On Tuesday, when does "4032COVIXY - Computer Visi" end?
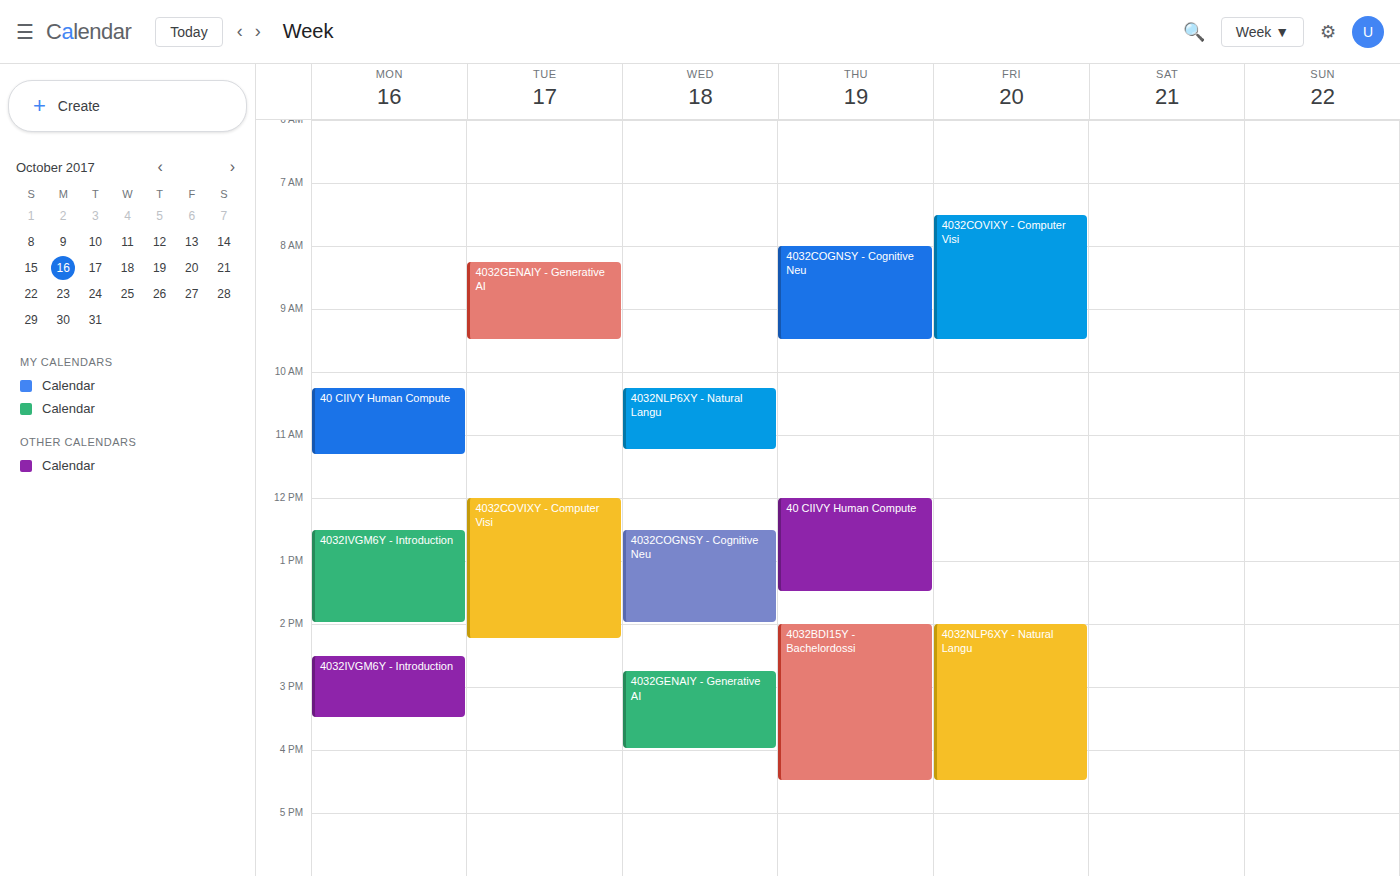
2:15 PM